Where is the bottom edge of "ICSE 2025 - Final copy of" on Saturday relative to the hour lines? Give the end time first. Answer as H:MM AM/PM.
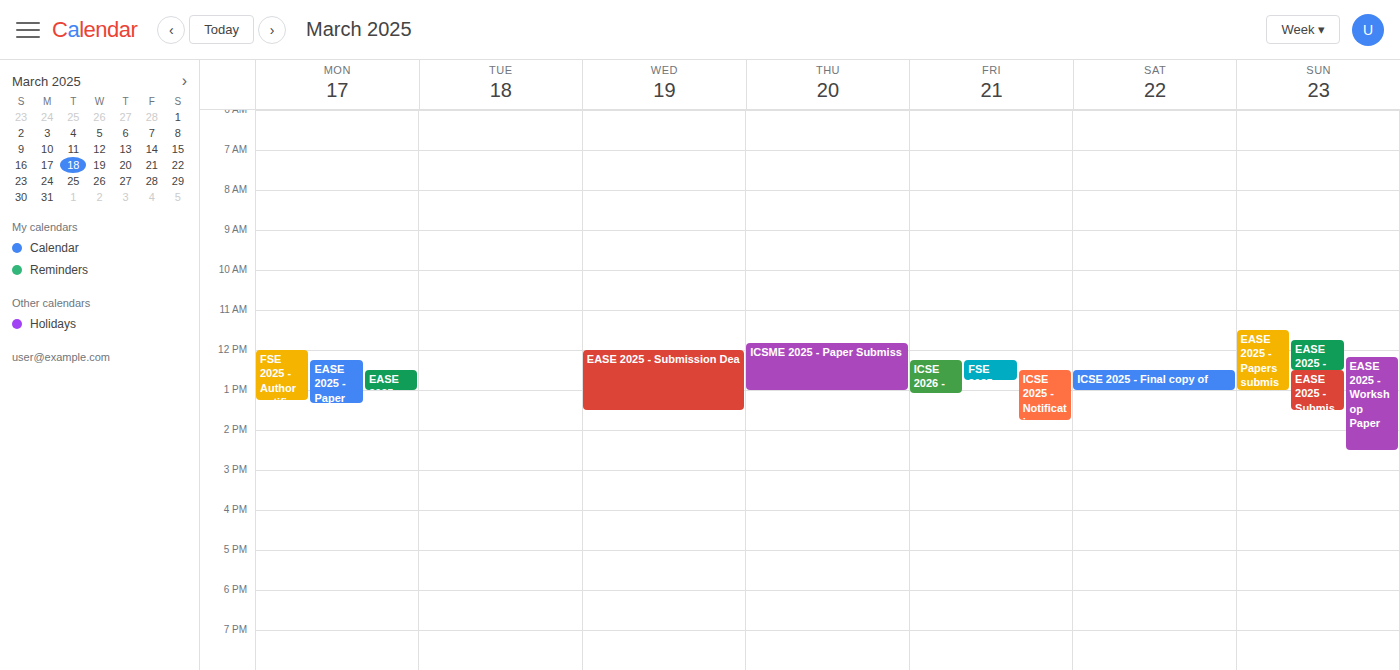
1:00 PM -- exactly on the 1 PM line.